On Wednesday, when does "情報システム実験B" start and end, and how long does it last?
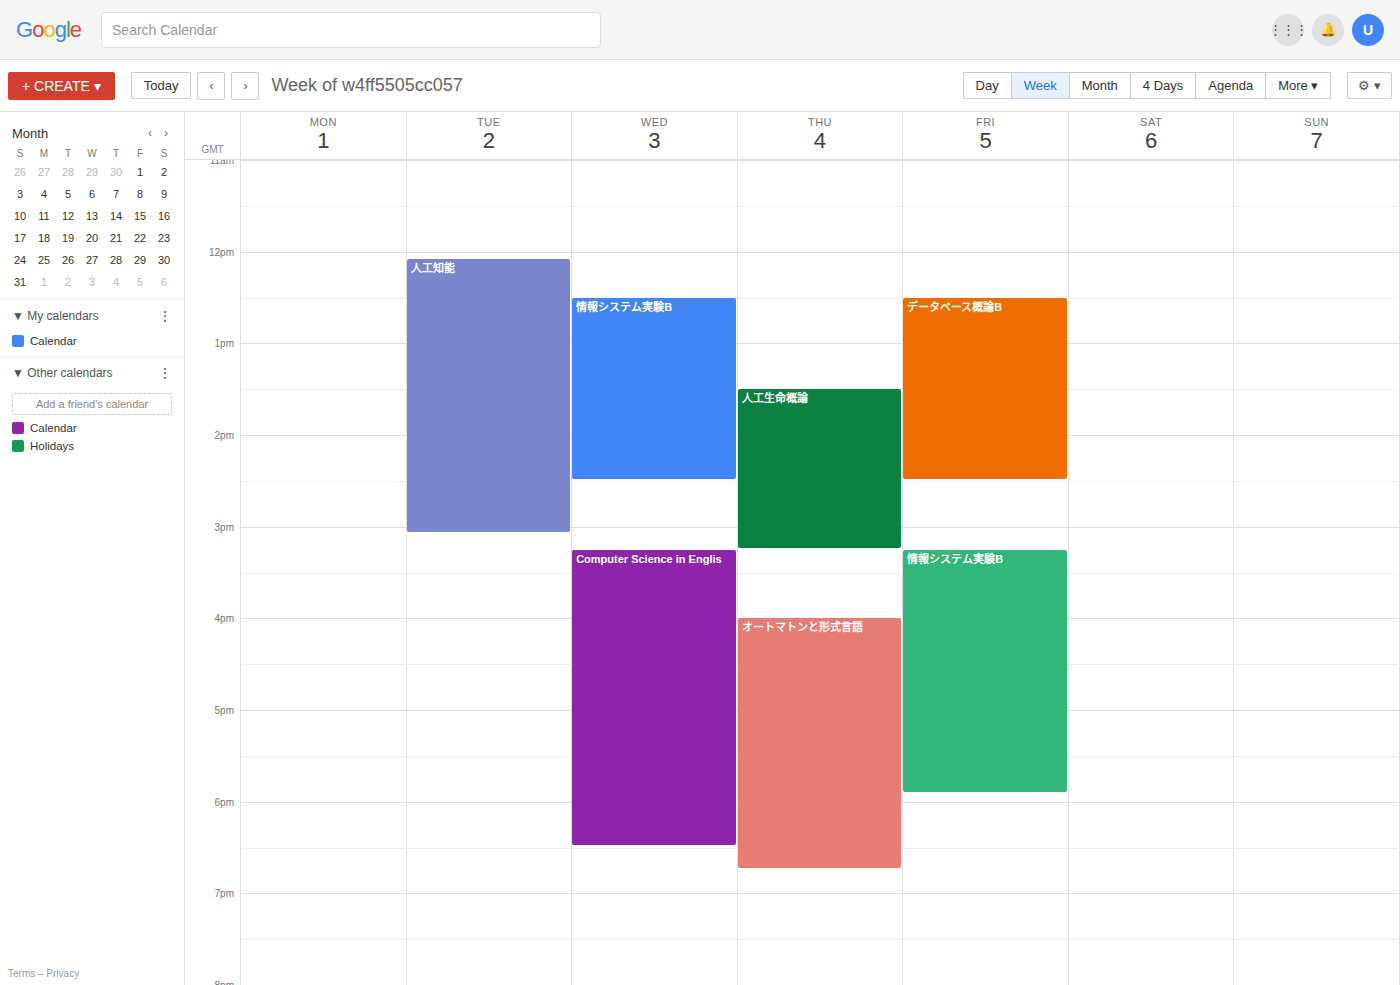
12:30 PM to 2:30 PM, 2 hours